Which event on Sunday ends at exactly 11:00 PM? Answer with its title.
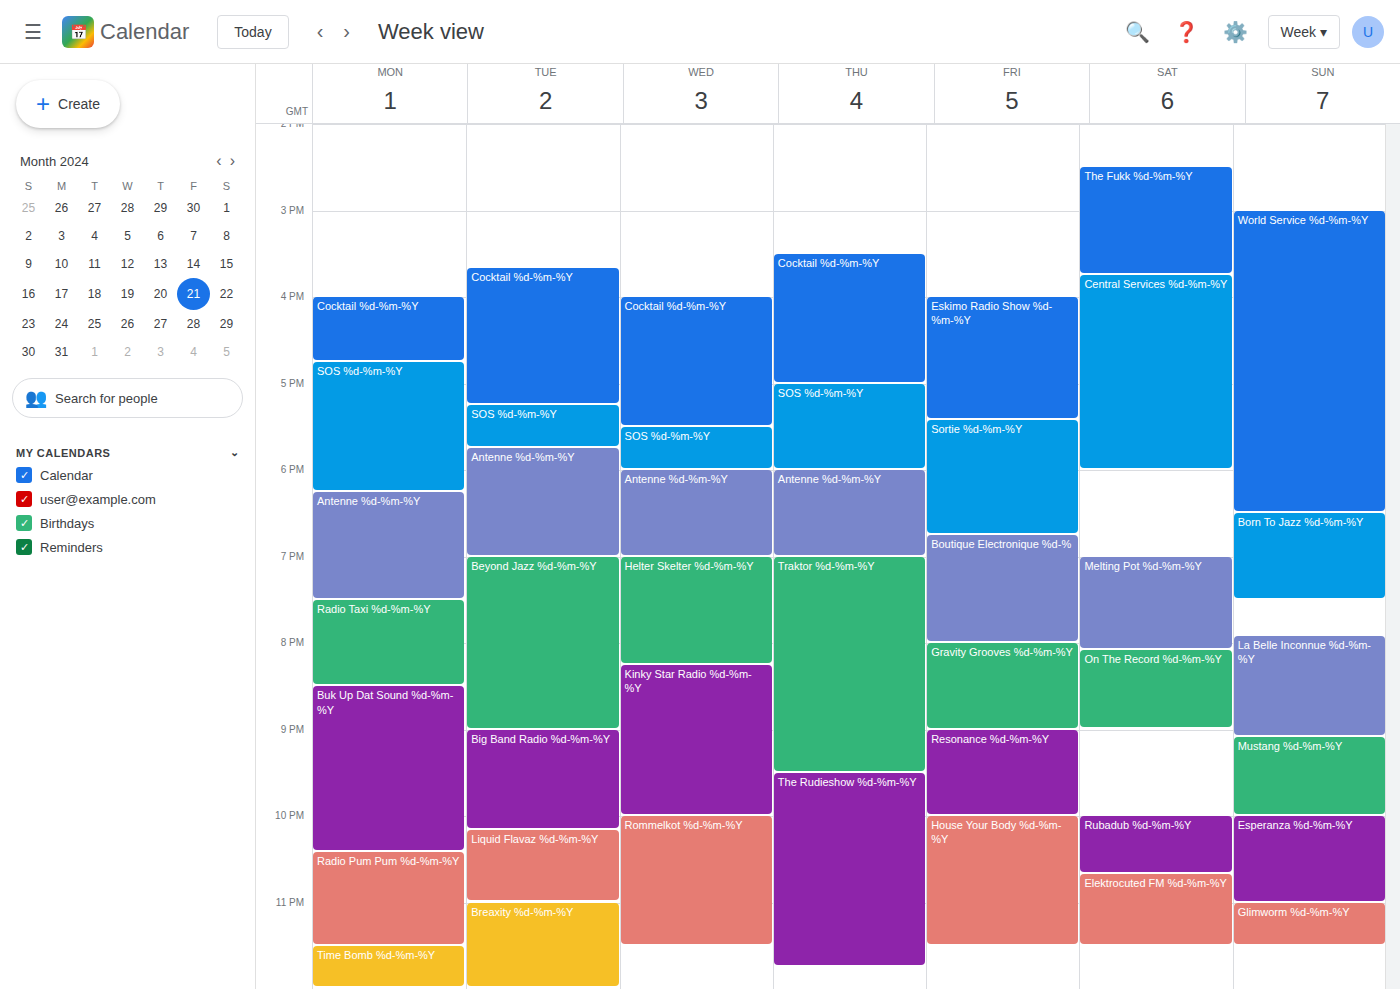
"Esperanza %d-%m-%Y"